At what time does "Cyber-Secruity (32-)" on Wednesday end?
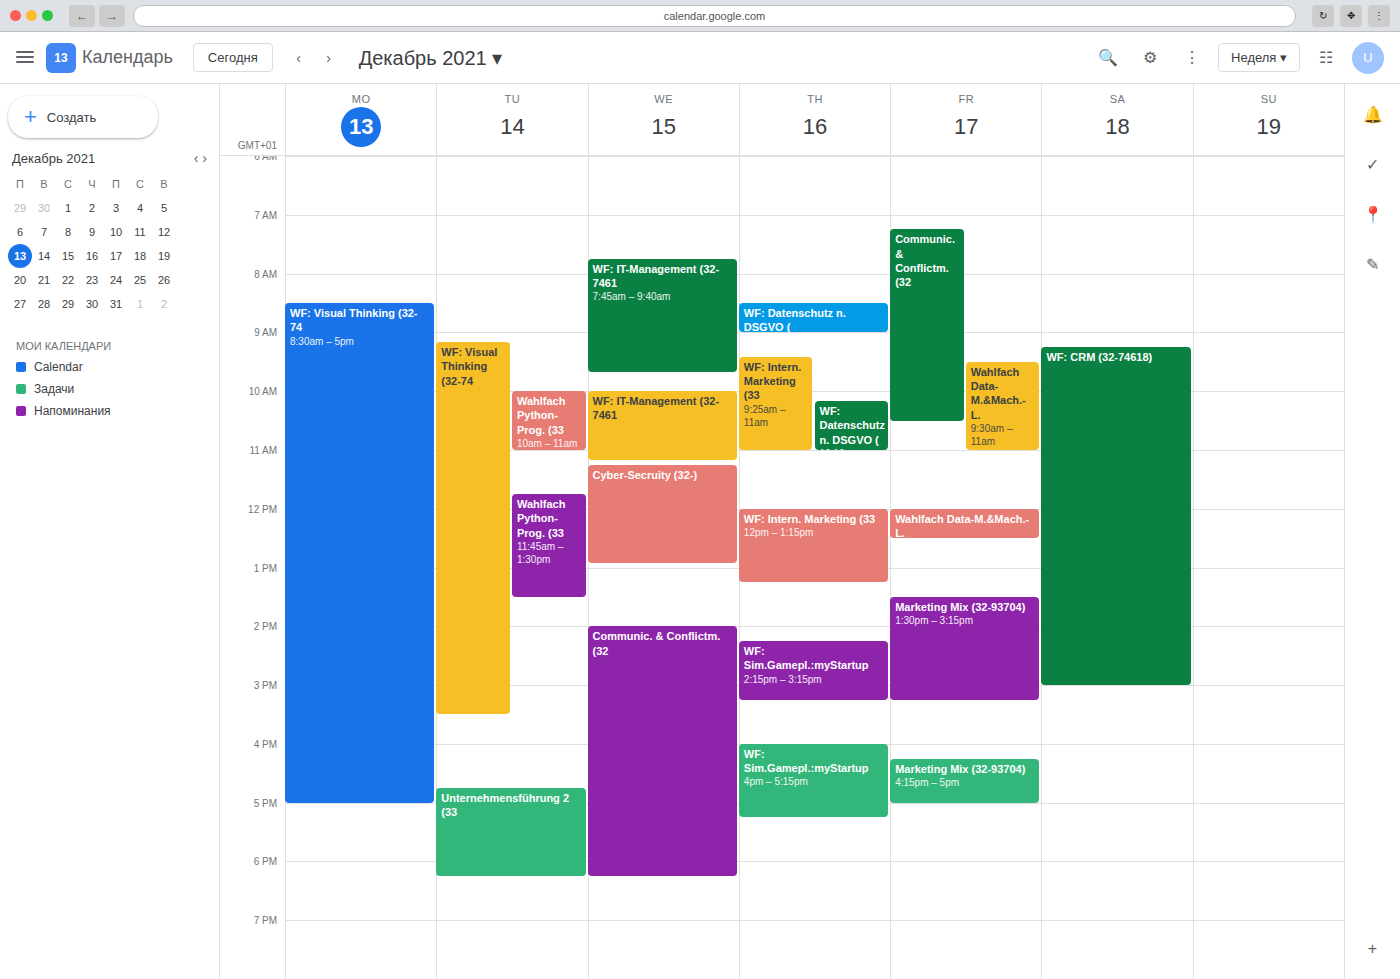
12:55 PM